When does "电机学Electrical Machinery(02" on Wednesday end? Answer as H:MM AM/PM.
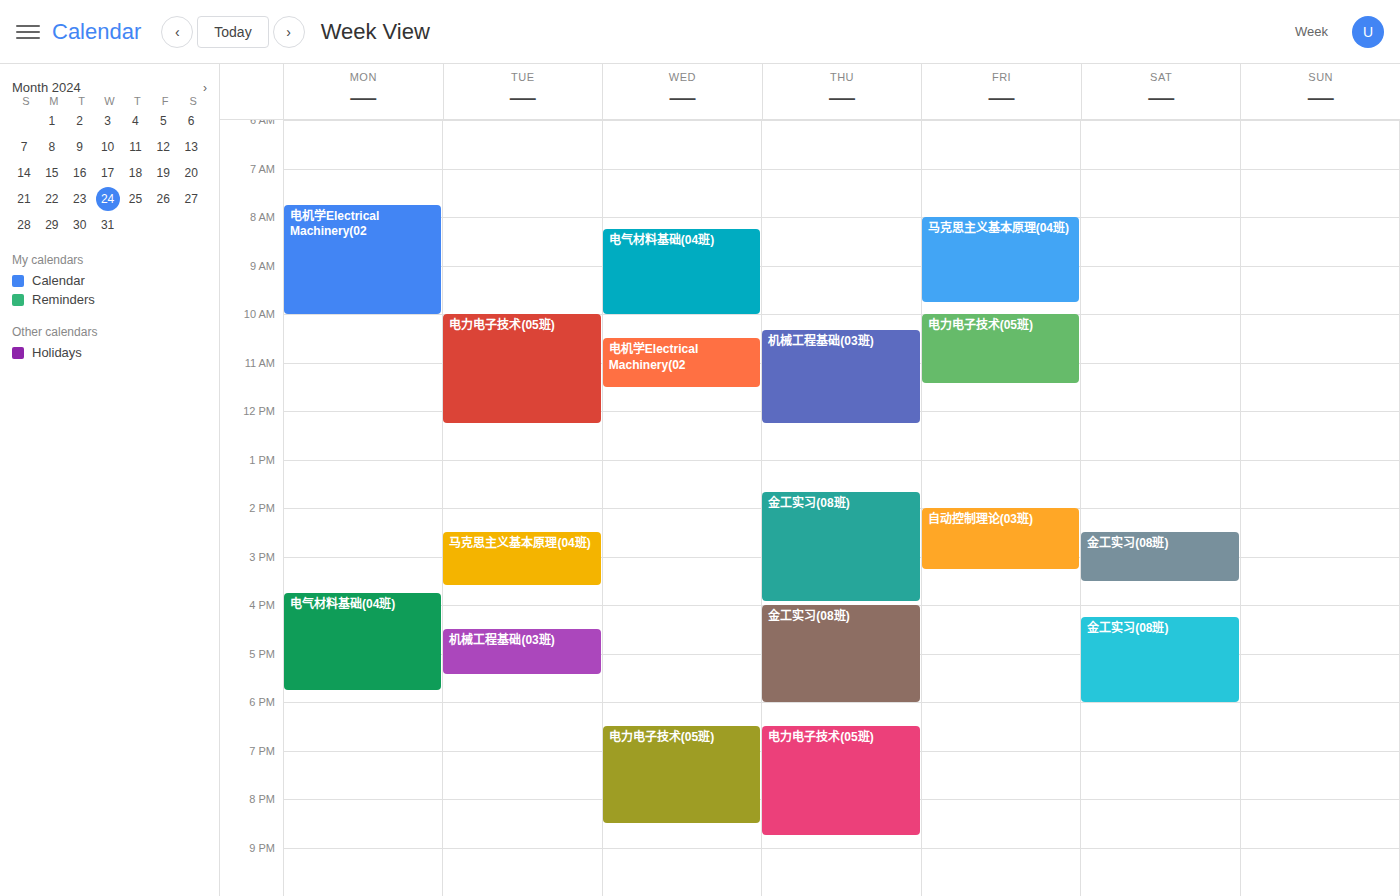
11:30 AM